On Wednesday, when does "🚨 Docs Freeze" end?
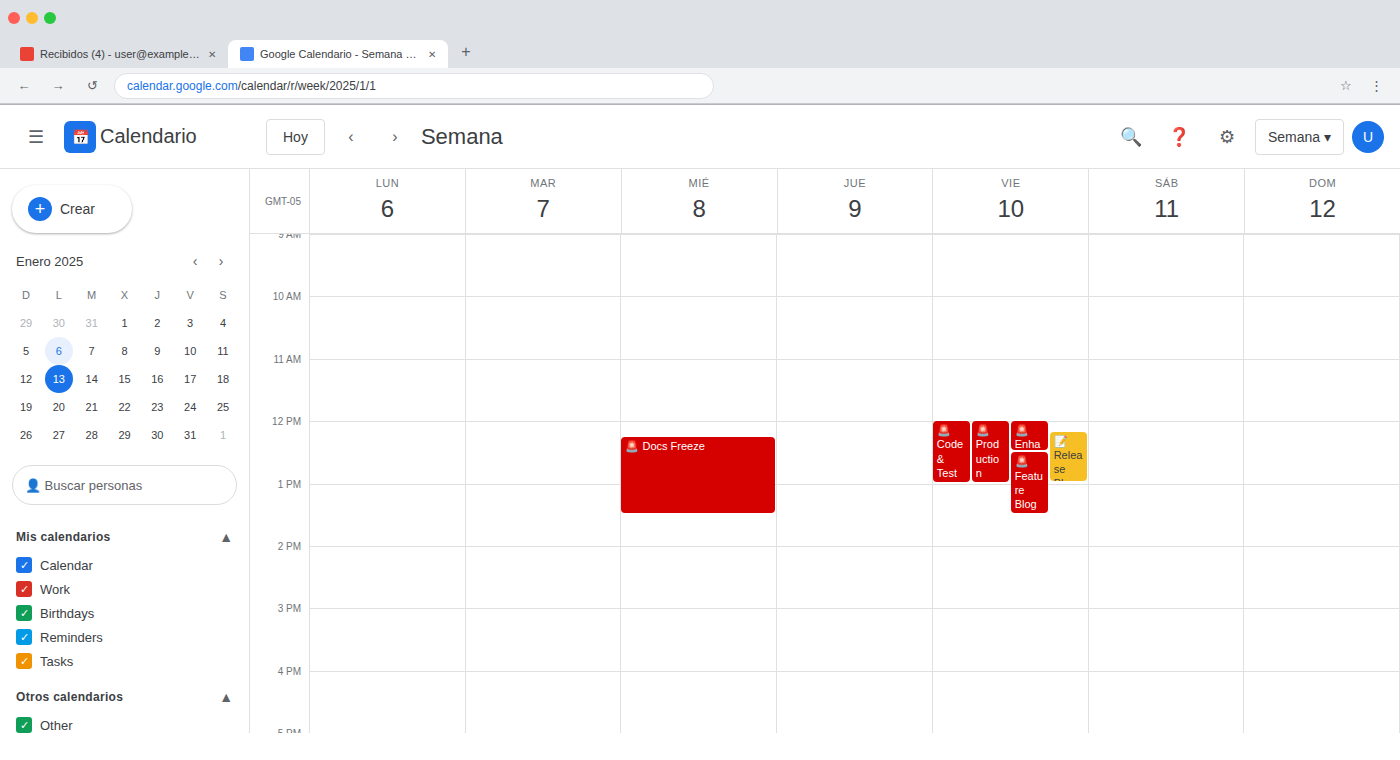
1:30 PM